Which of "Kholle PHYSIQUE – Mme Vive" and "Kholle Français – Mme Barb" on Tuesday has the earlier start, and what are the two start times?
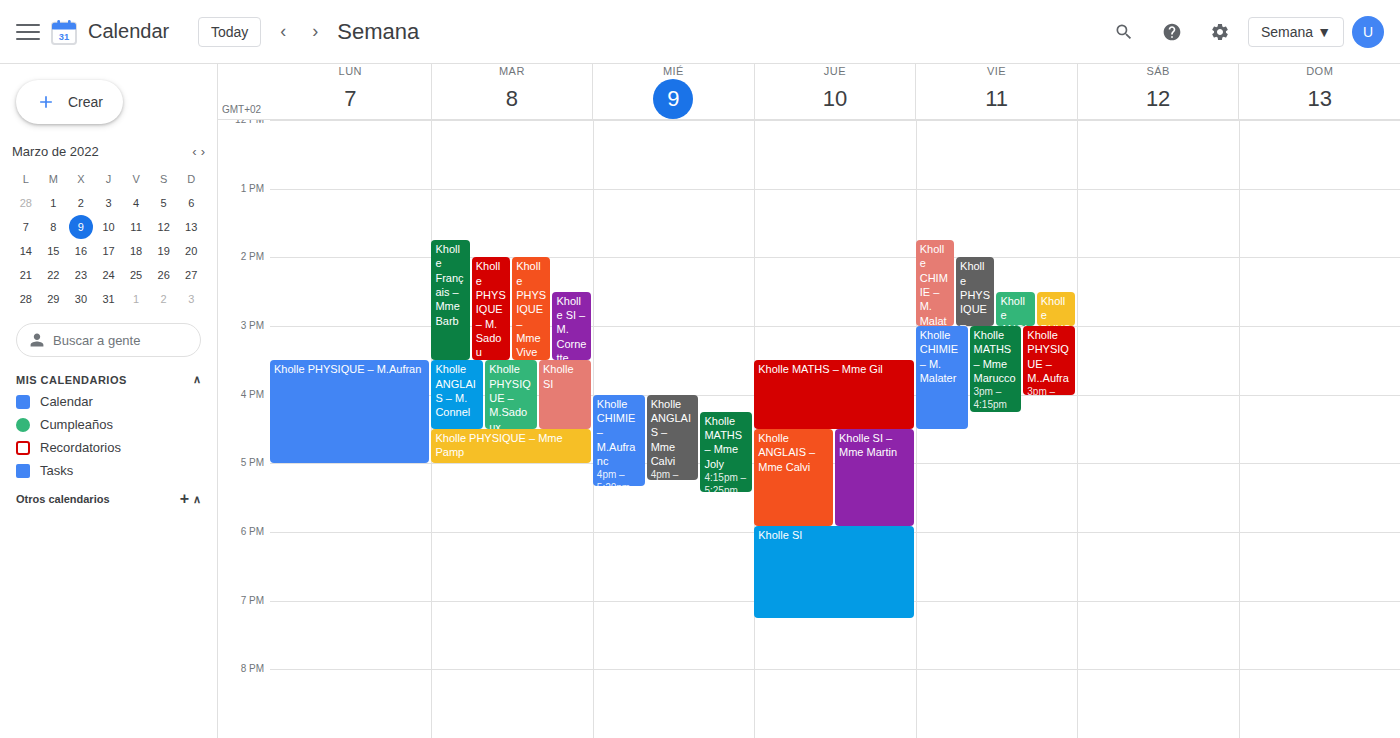
"Kholle Français – Mme Barb" 1:45 PM; "Kholle PHYSIQUE – Mme Vive" 2:00 PM.